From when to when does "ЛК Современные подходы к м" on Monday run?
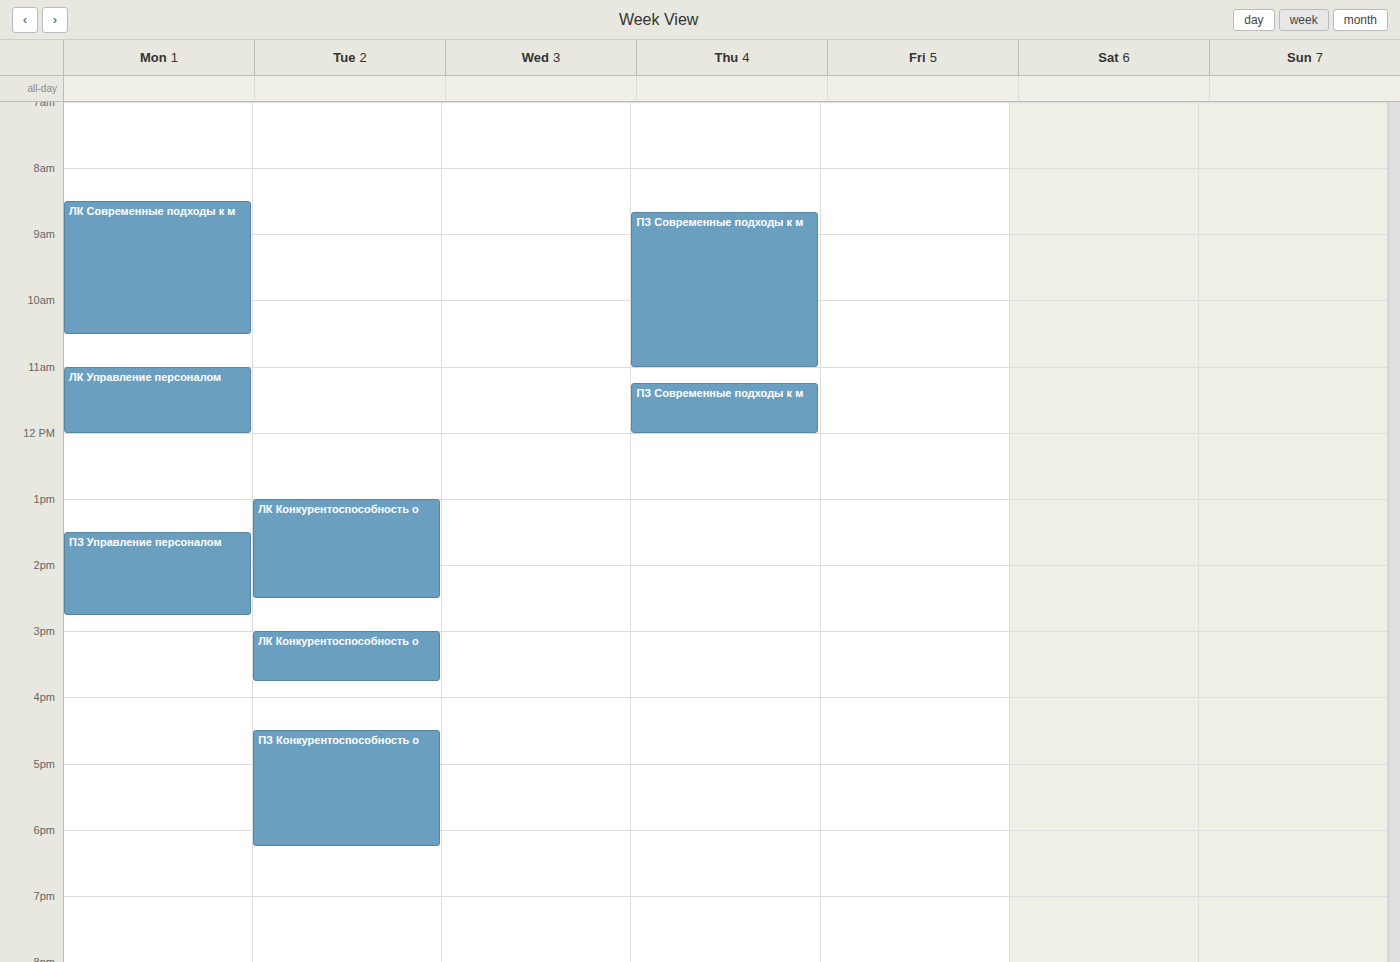
08:30 to 10:30